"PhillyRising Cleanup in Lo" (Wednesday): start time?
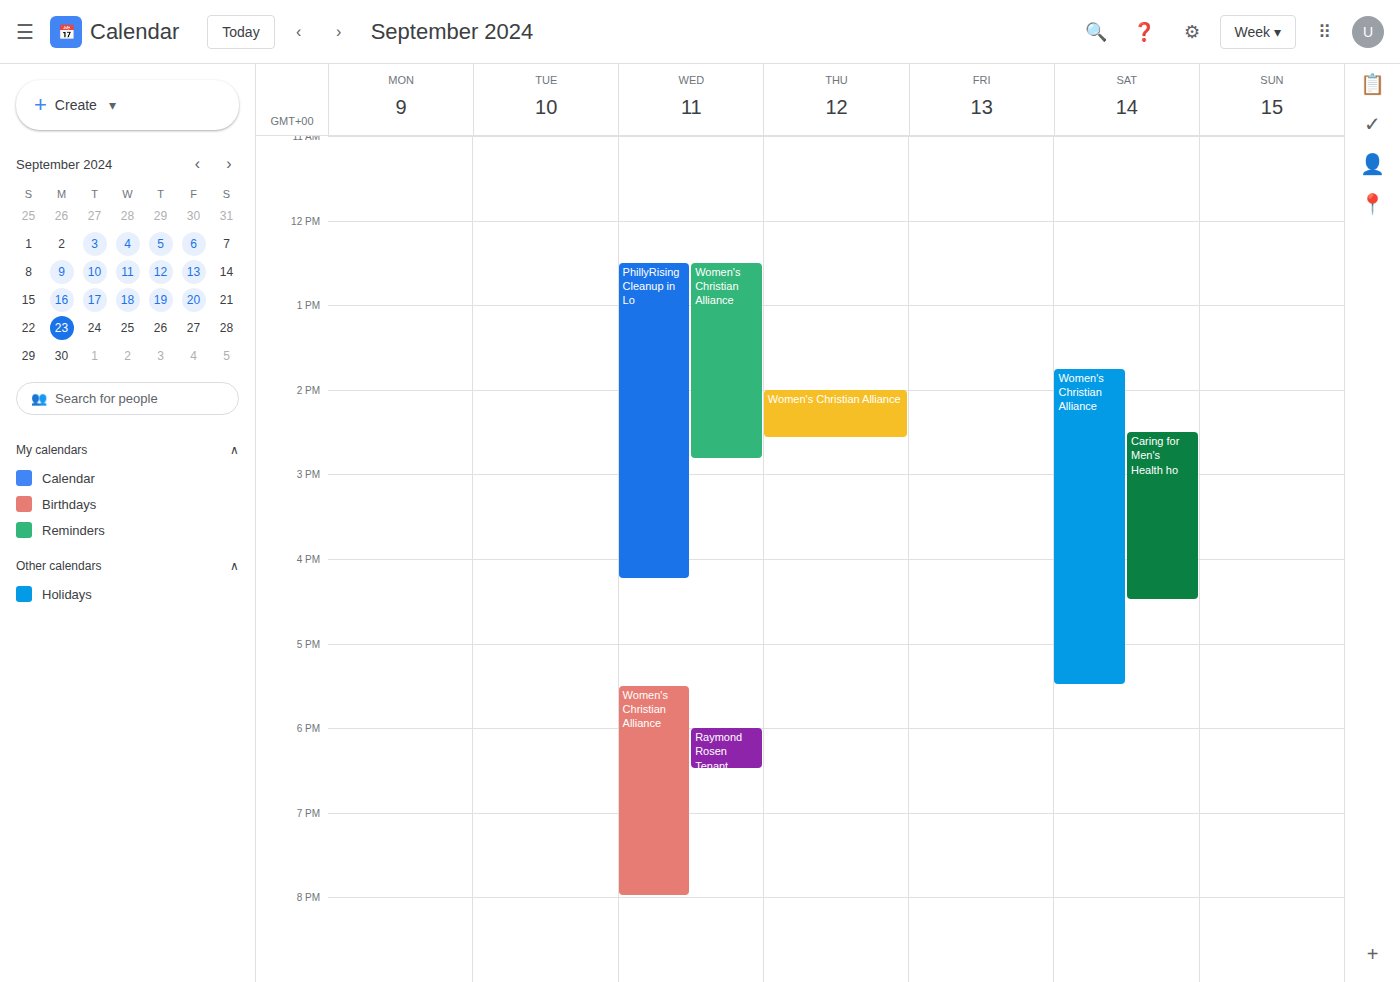
12:30 PM